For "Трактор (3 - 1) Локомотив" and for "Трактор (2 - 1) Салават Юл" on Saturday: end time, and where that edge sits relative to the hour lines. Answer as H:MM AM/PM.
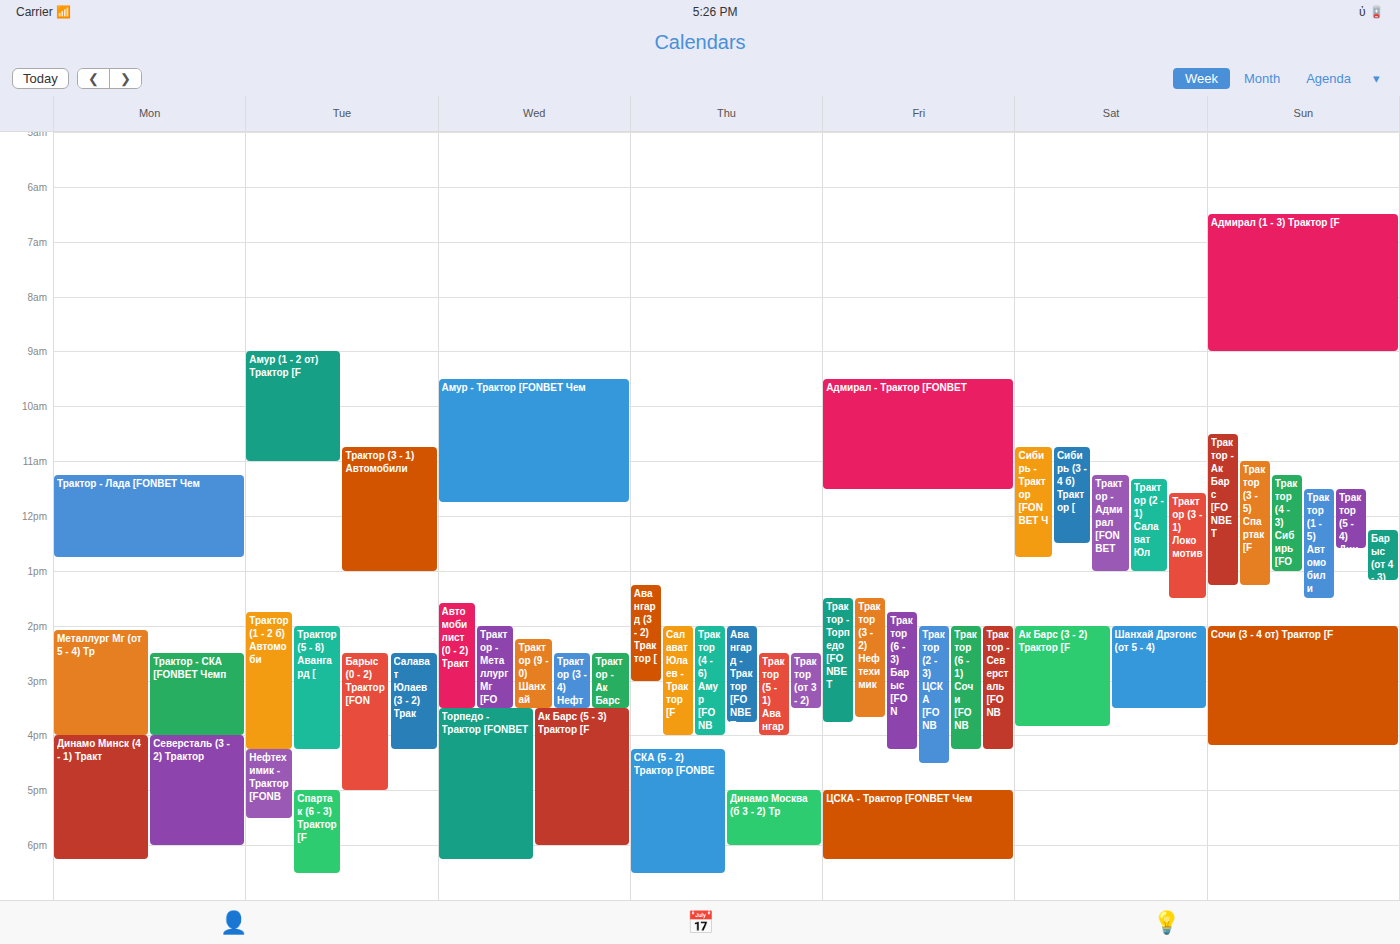
"Трактор (3 - 1) Локомотив": 1:30 PM, halfway between the 1 PM and 2 PM lines. "Трактор (2 - 1) Салават Юл": 1:00 PM, exactly on the 1 PM line.